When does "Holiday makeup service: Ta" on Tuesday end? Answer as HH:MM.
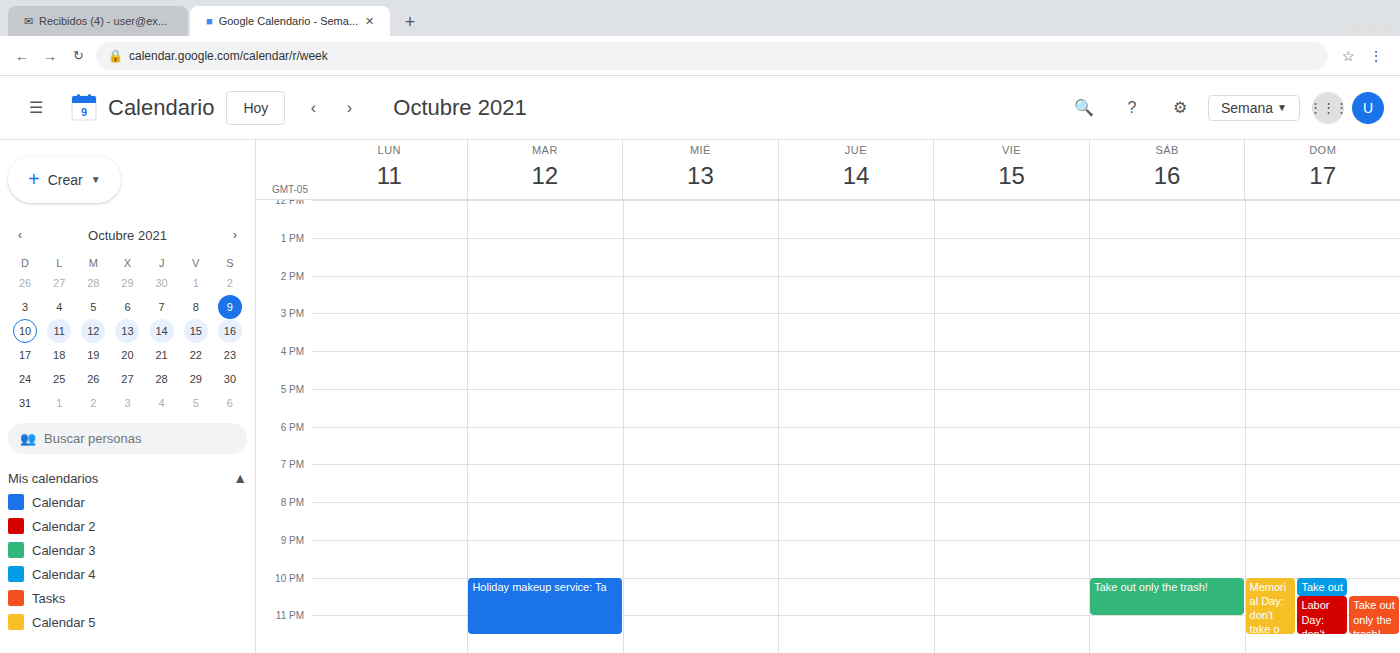
23:30